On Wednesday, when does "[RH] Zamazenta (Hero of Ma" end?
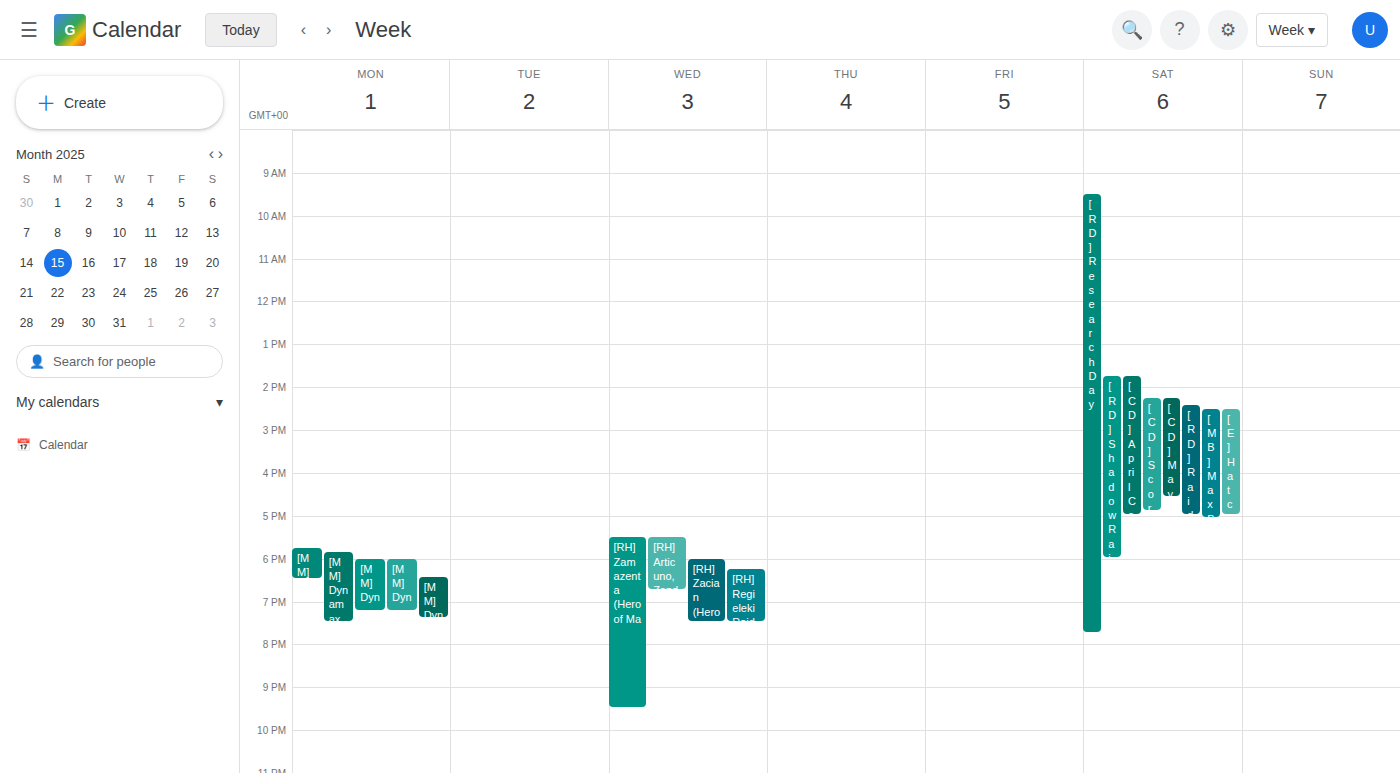
9:30 PM